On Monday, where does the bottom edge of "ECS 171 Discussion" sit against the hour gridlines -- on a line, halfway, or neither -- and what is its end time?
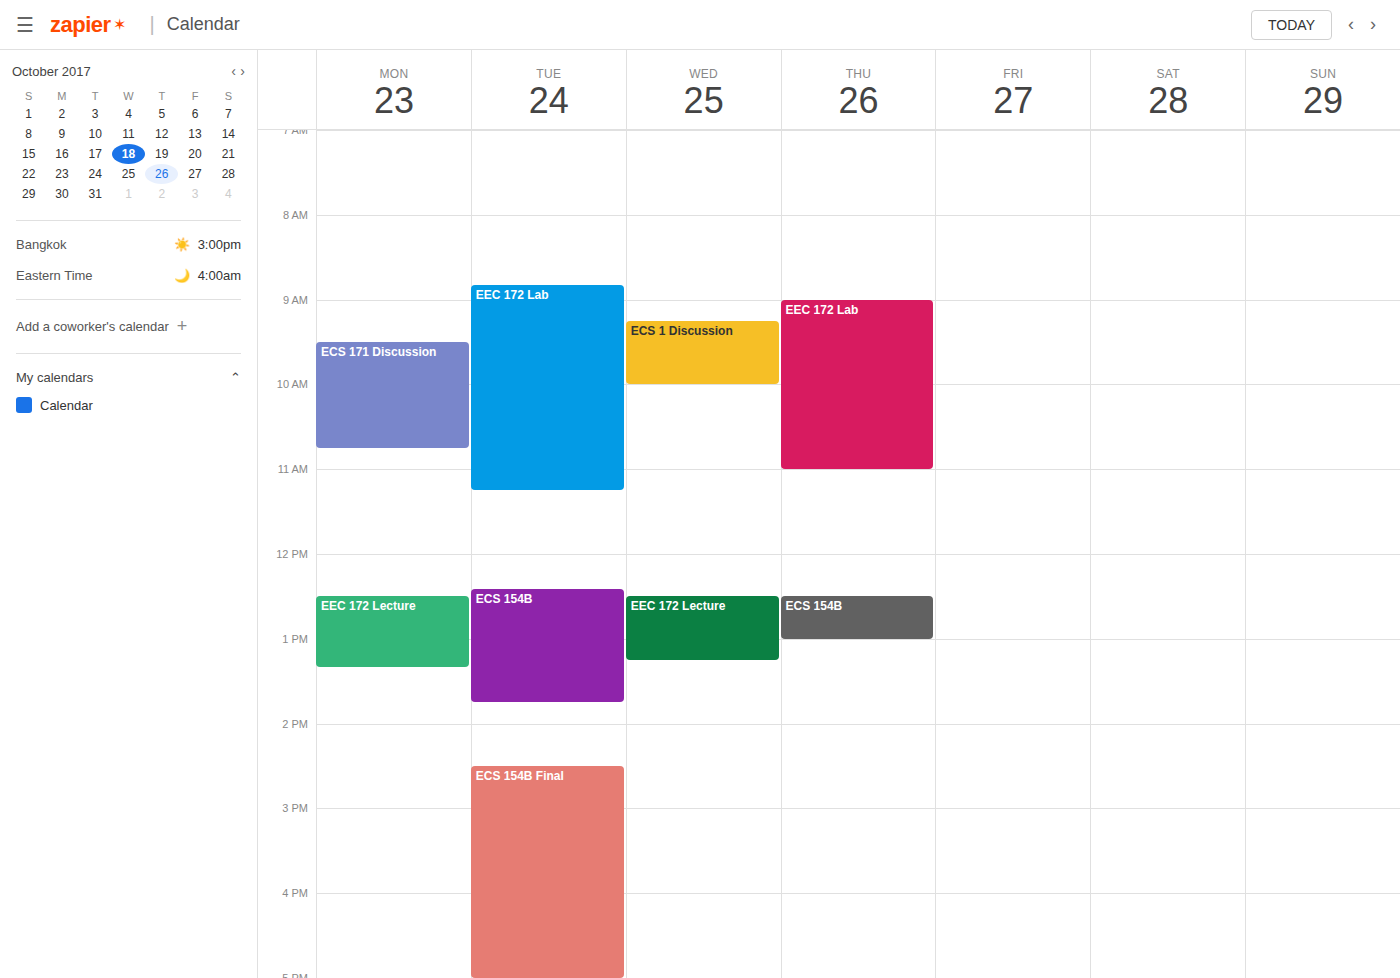
10:45 AM -- neither: three quarters of the way from the 10 AM line to the 11 AM line.